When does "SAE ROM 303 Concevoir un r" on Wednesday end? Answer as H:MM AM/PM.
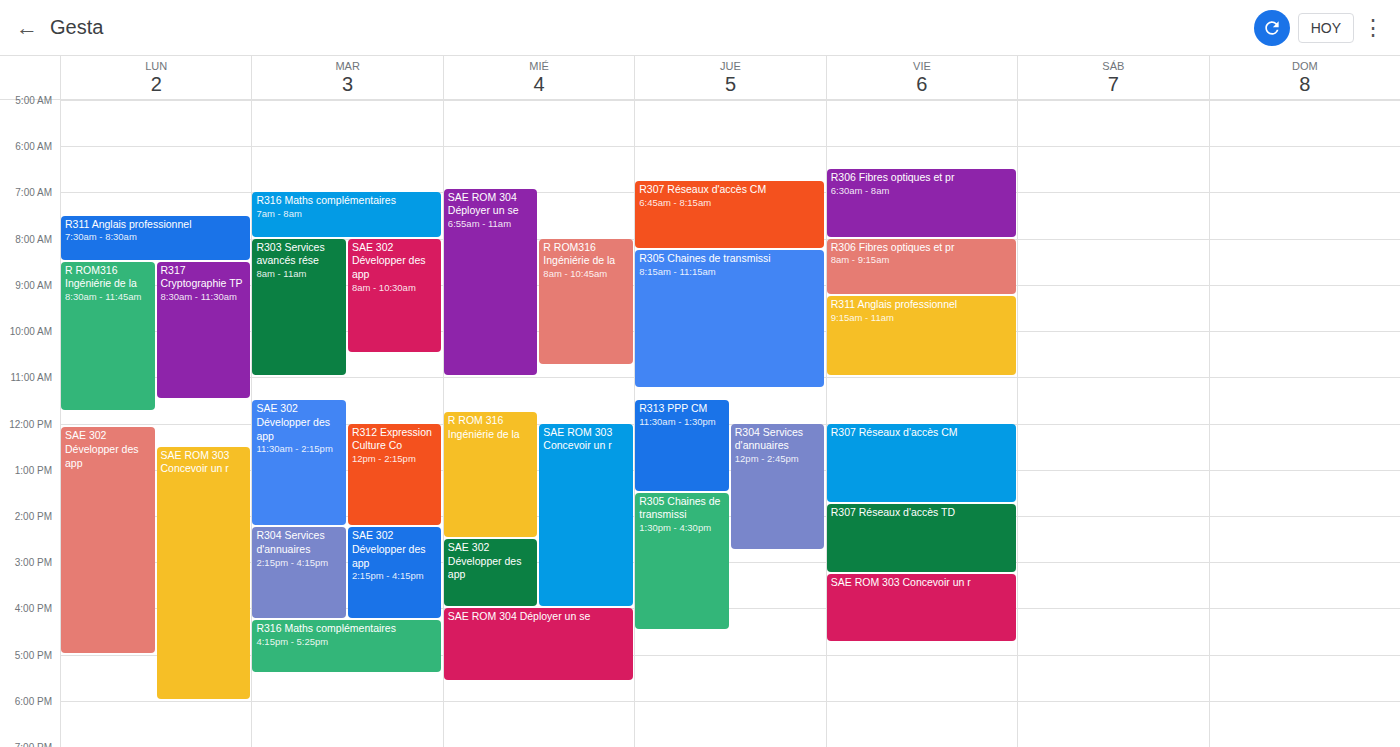
4:00 PM